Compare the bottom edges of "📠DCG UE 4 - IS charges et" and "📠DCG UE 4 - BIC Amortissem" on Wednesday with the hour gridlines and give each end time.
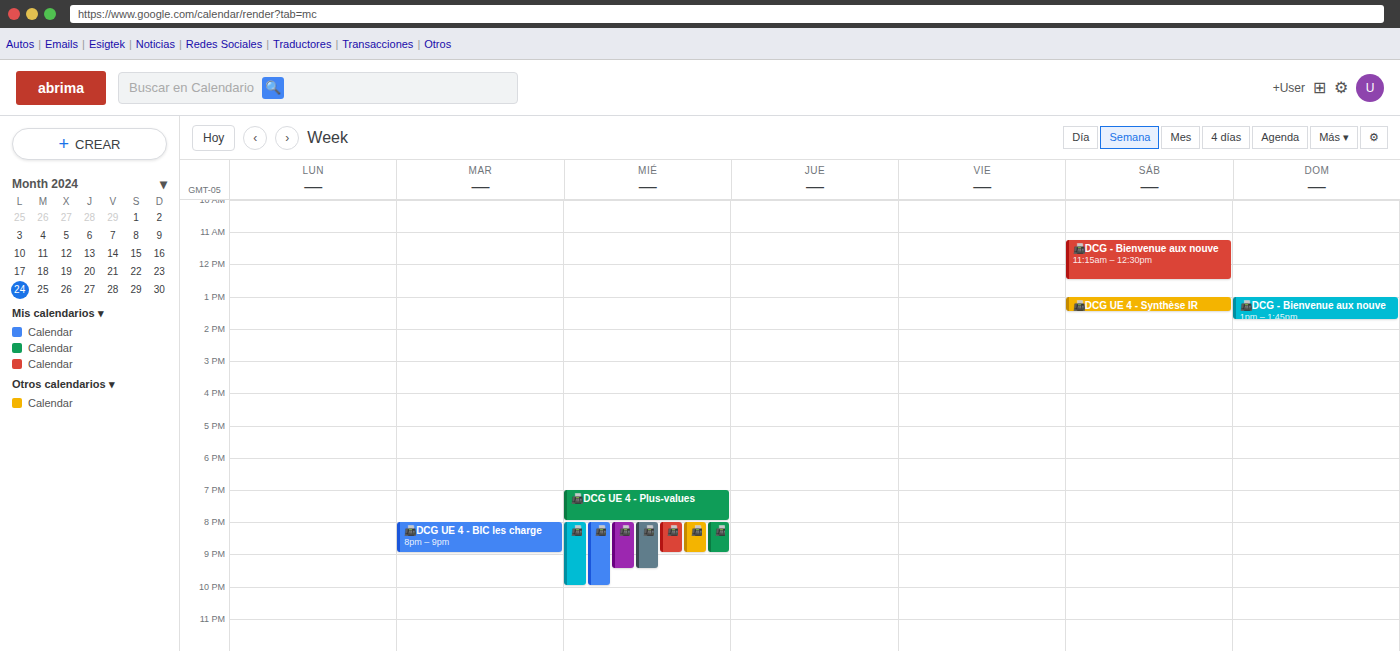
"📠DCG UE 4 - IS charges et": 10:00 PM, exactly on the 10 PM line. "📠DCG UE 4 - BIC Amortissem": 9:00 PM, exactly on the 9 PM line.